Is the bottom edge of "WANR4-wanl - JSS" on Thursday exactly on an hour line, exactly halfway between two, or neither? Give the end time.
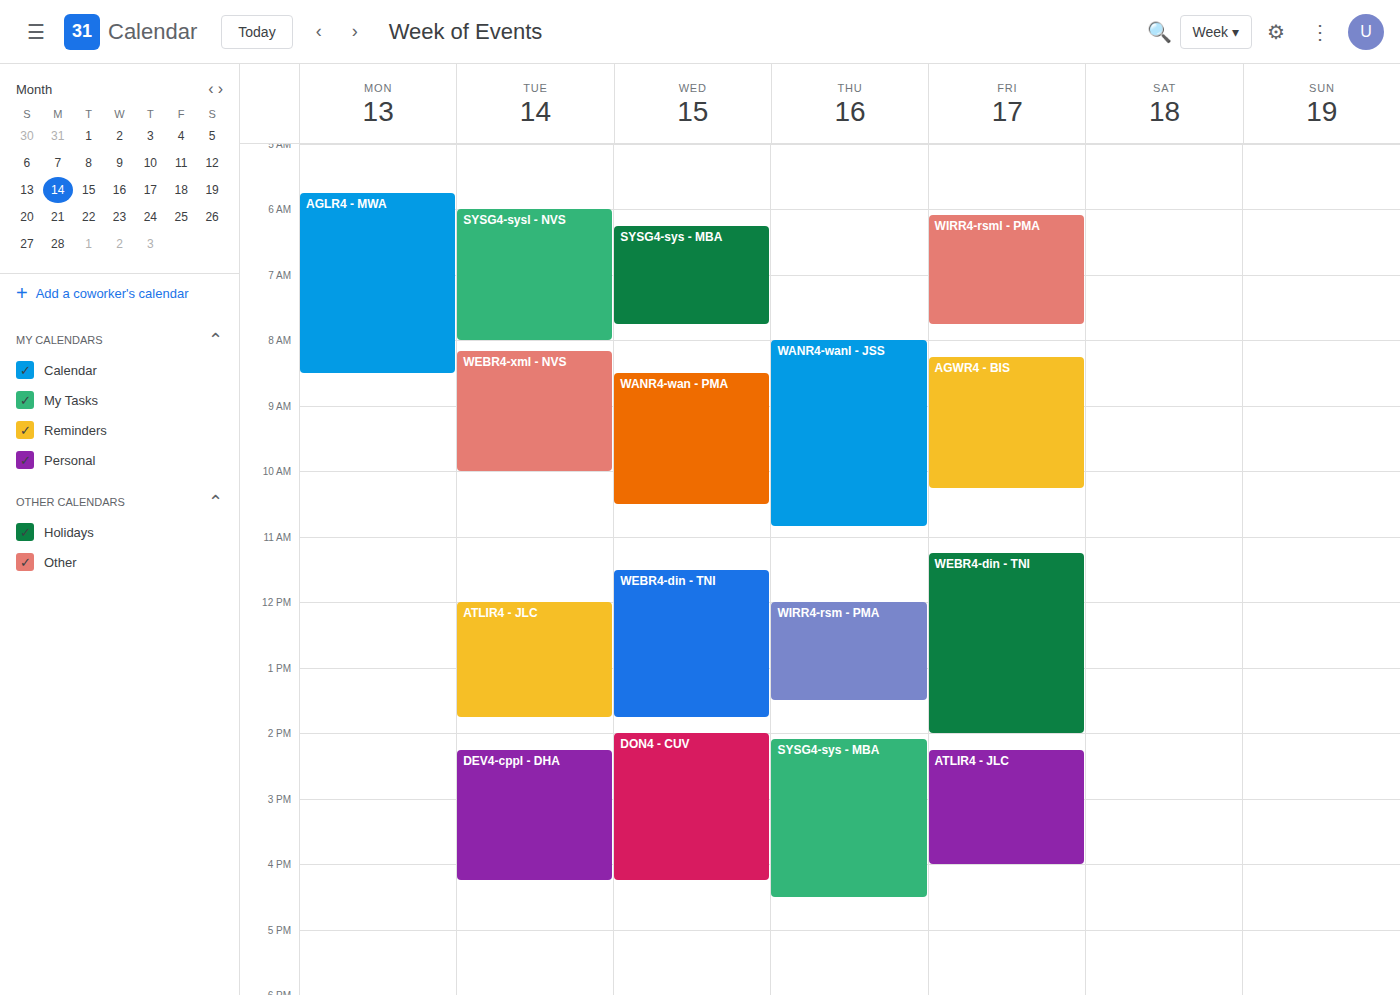
10:50 AM -- neither: 50 minutes below the 10 AM line and 10 minutes above the 11 AM line.